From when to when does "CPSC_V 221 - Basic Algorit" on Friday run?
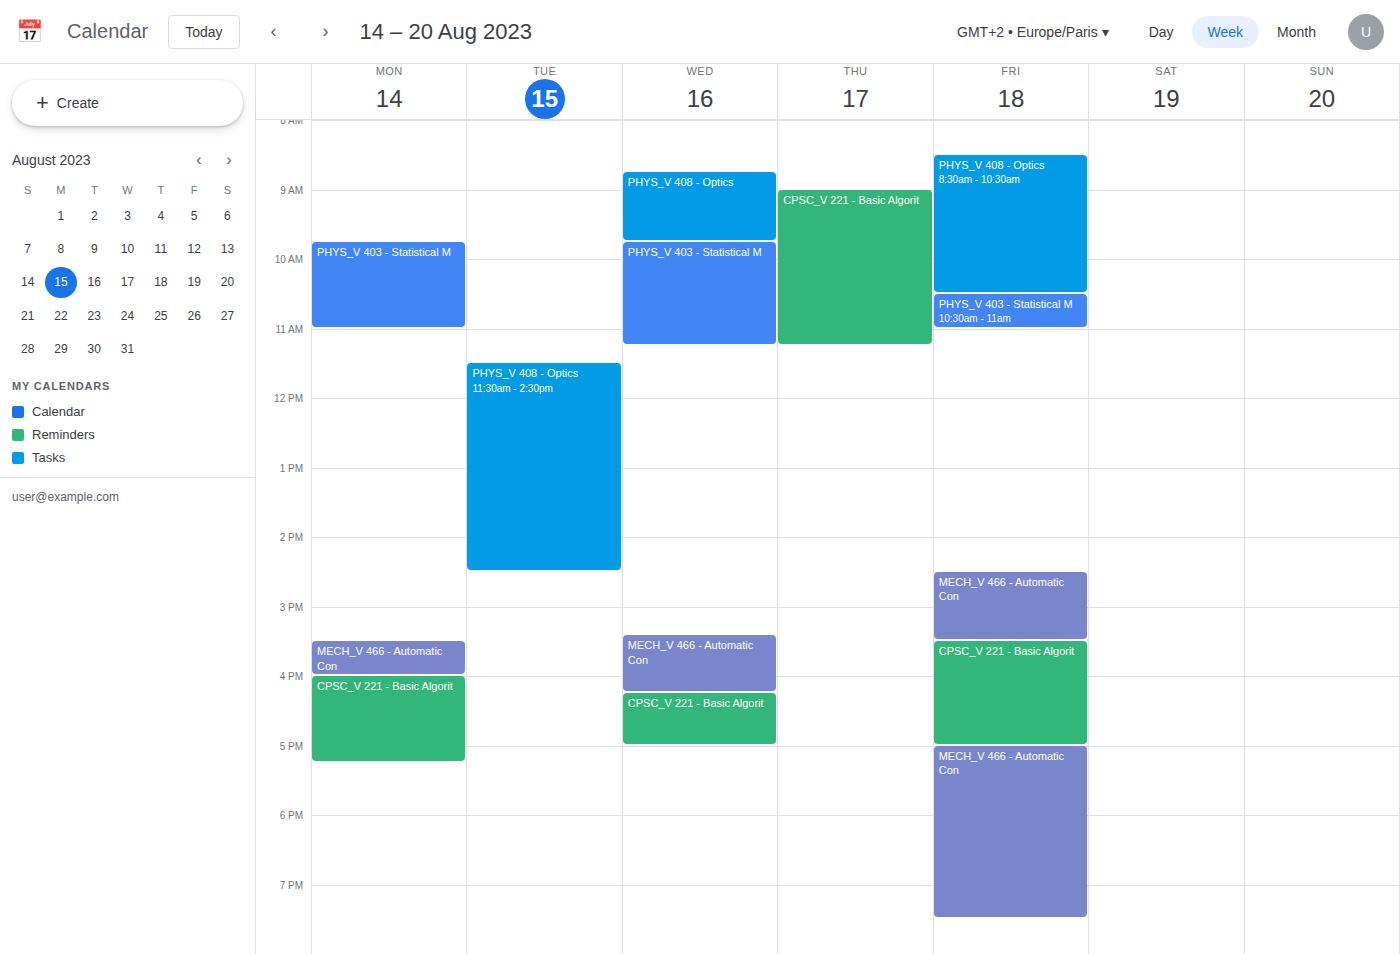
3:30 PM to 5:00 PM